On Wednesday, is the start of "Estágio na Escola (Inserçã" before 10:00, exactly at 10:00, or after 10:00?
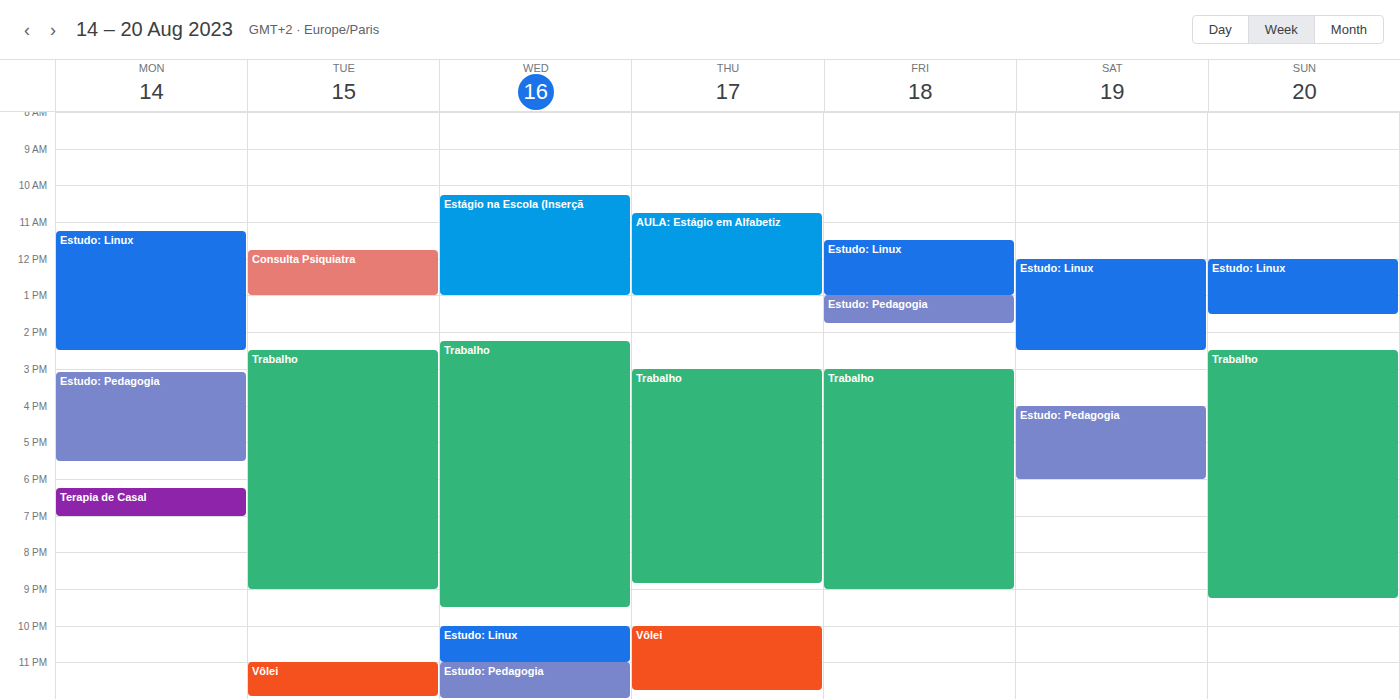
10:15 -- after 10:00, 15 minutes below the 10:00 line.